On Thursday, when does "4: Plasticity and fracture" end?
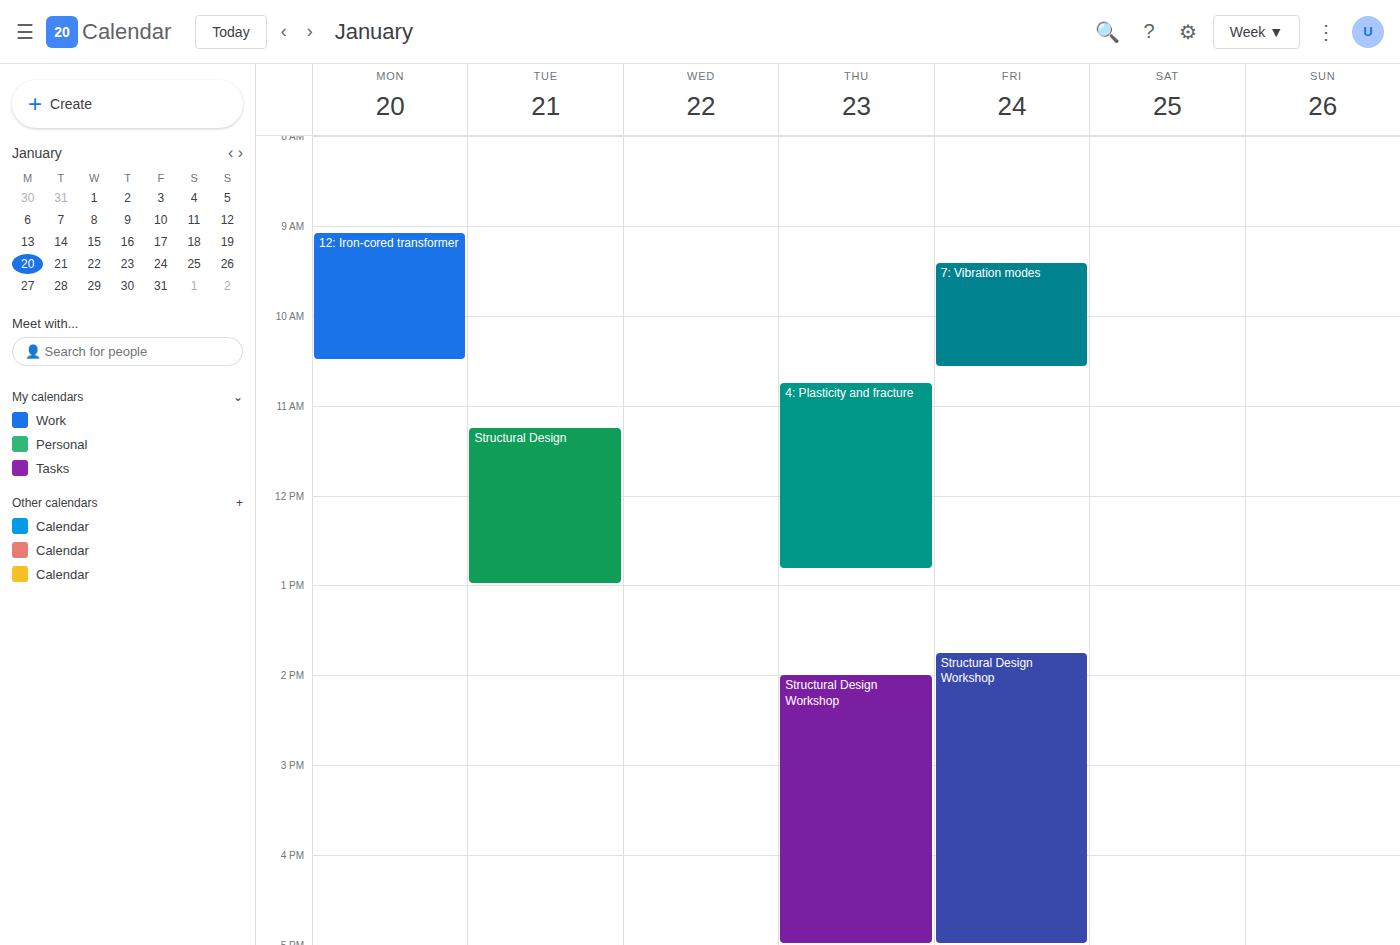
12:50